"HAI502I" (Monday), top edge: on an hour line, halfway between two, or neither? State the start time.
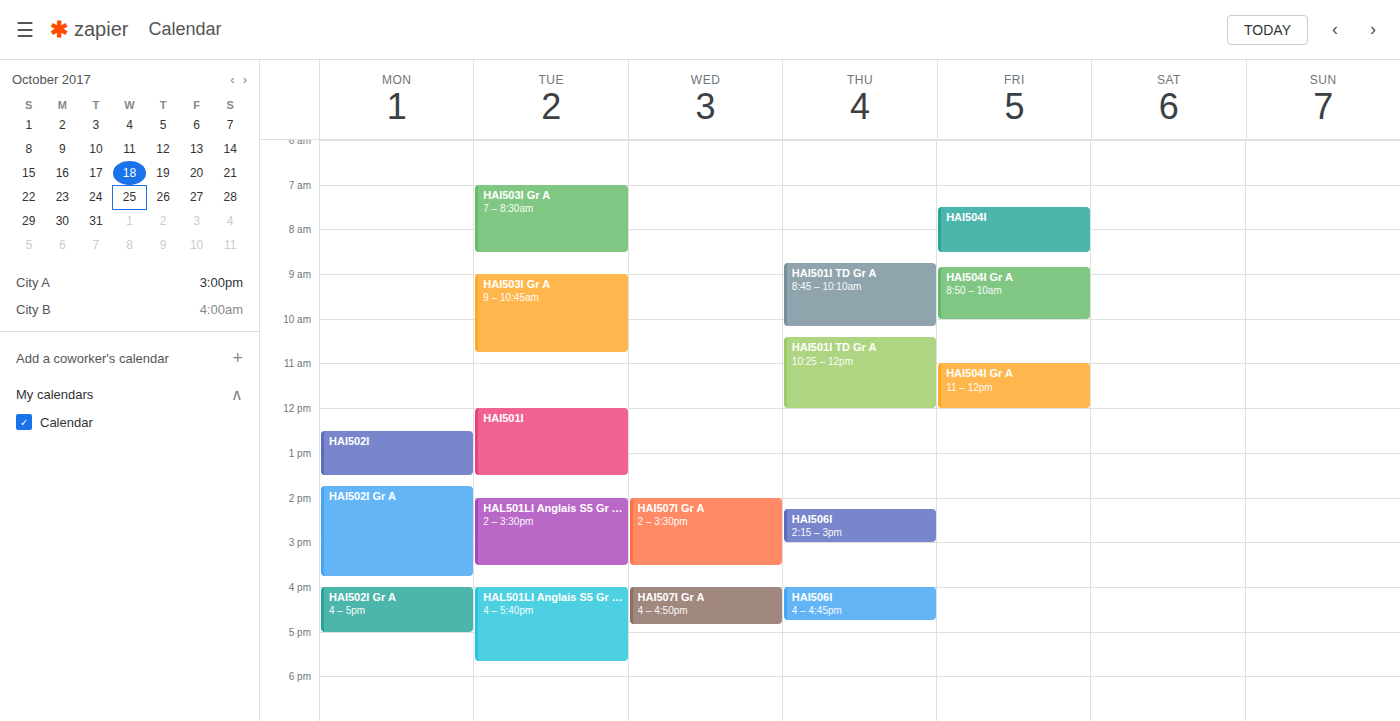
12:30 PM -- halfway between the 12 PM and 1 PM lines.